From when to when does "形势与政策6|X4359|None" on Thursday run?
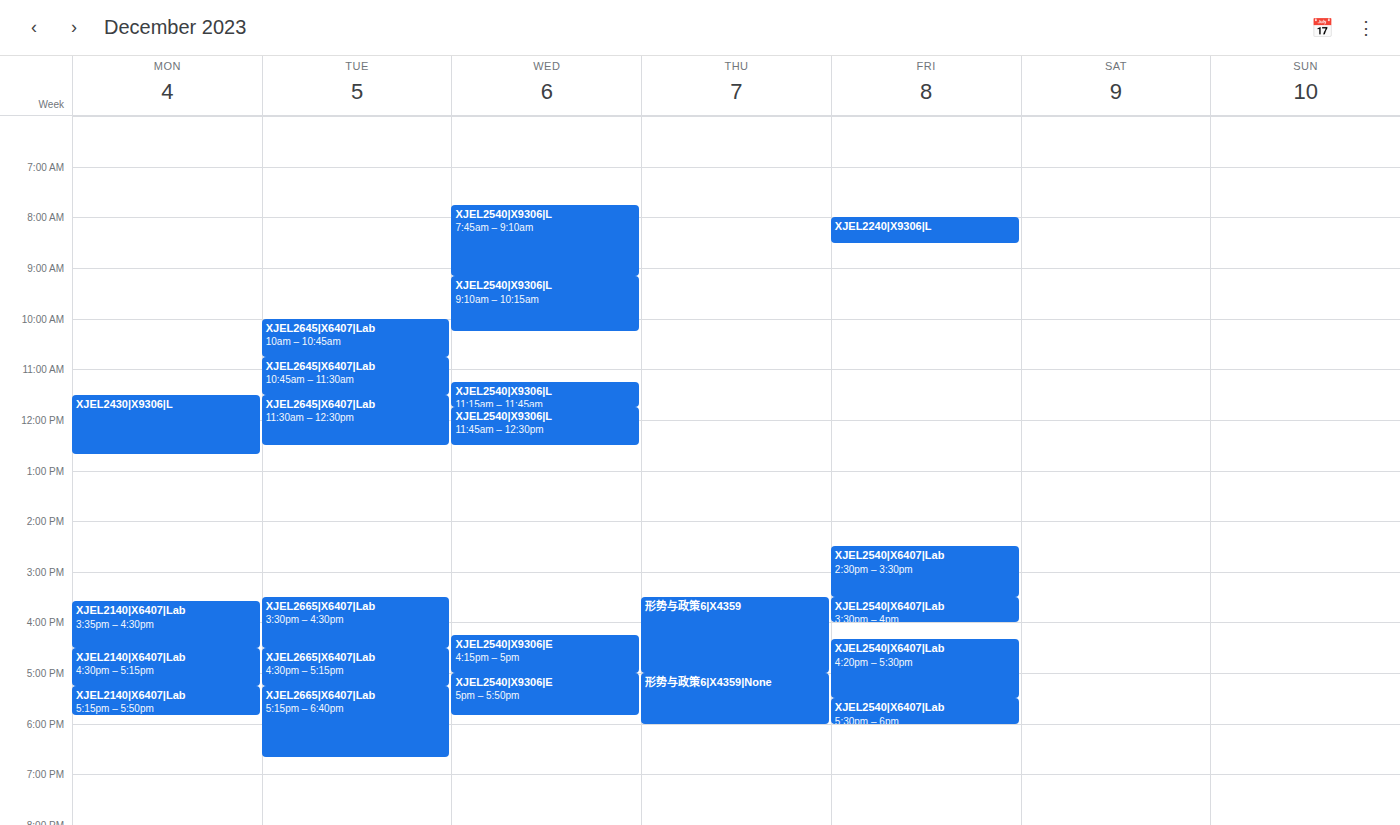
5:00 PM to 6:00 PM